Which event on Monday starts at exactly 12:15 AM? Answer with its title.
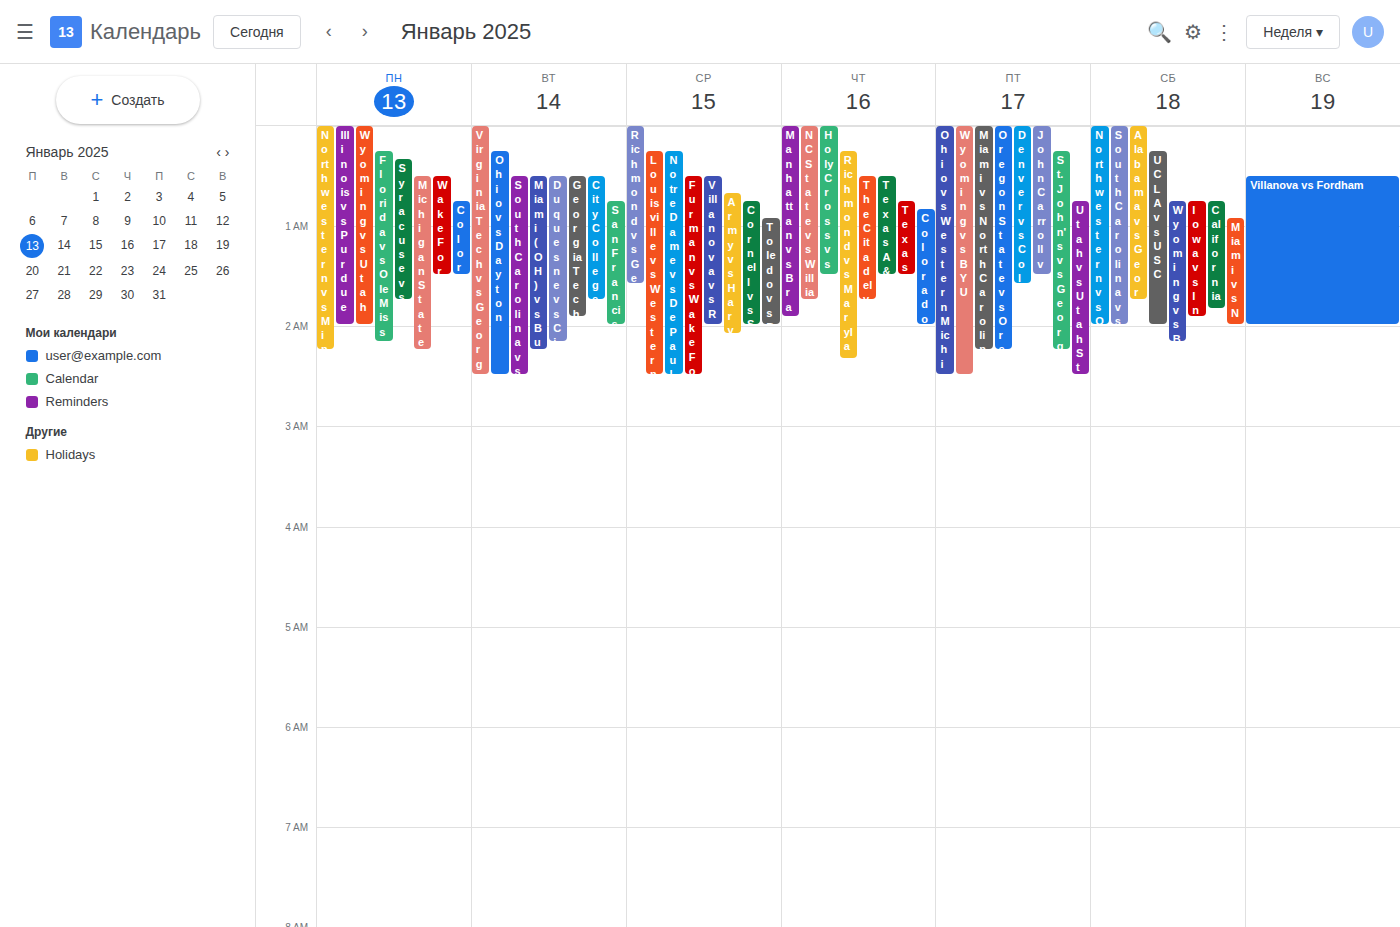
"Florida vs Ole Miss"